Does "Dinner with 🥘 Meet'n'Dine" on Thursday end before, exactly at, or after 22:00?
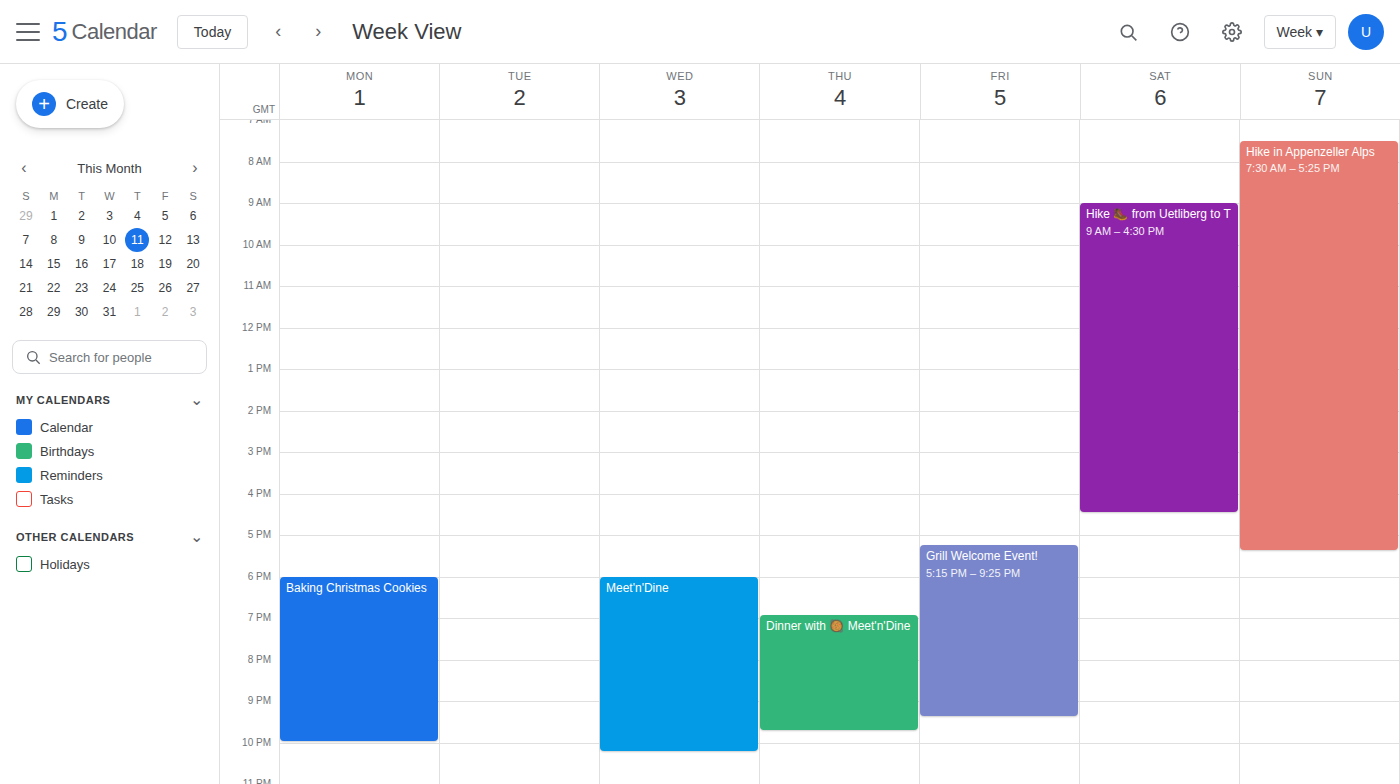
21:45 -- before 22:00, 15 minutes above the 22:00 line.